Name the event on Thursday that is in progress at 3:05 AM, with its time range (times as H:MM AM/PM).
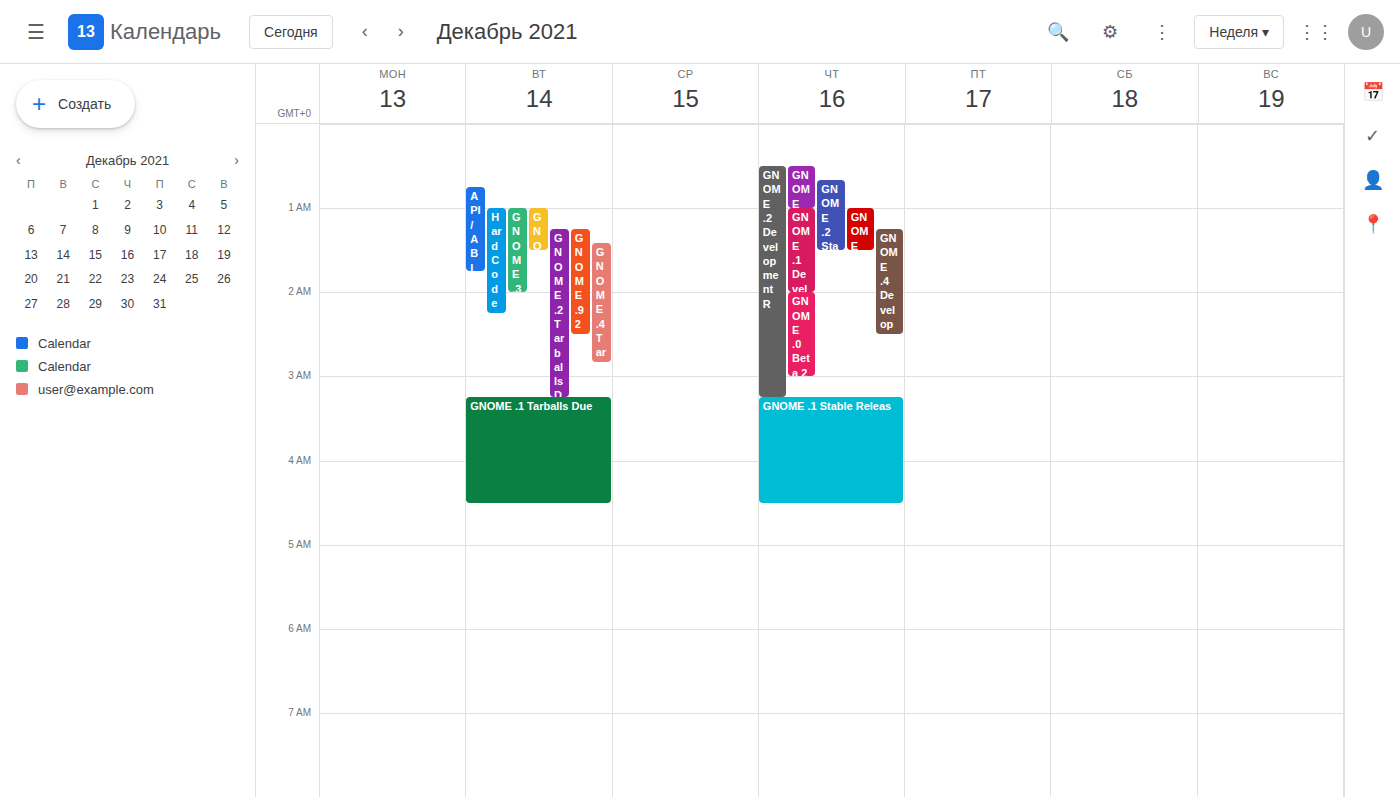
"GNOME .2 Development R", 12:30 AM to 3:15 AM